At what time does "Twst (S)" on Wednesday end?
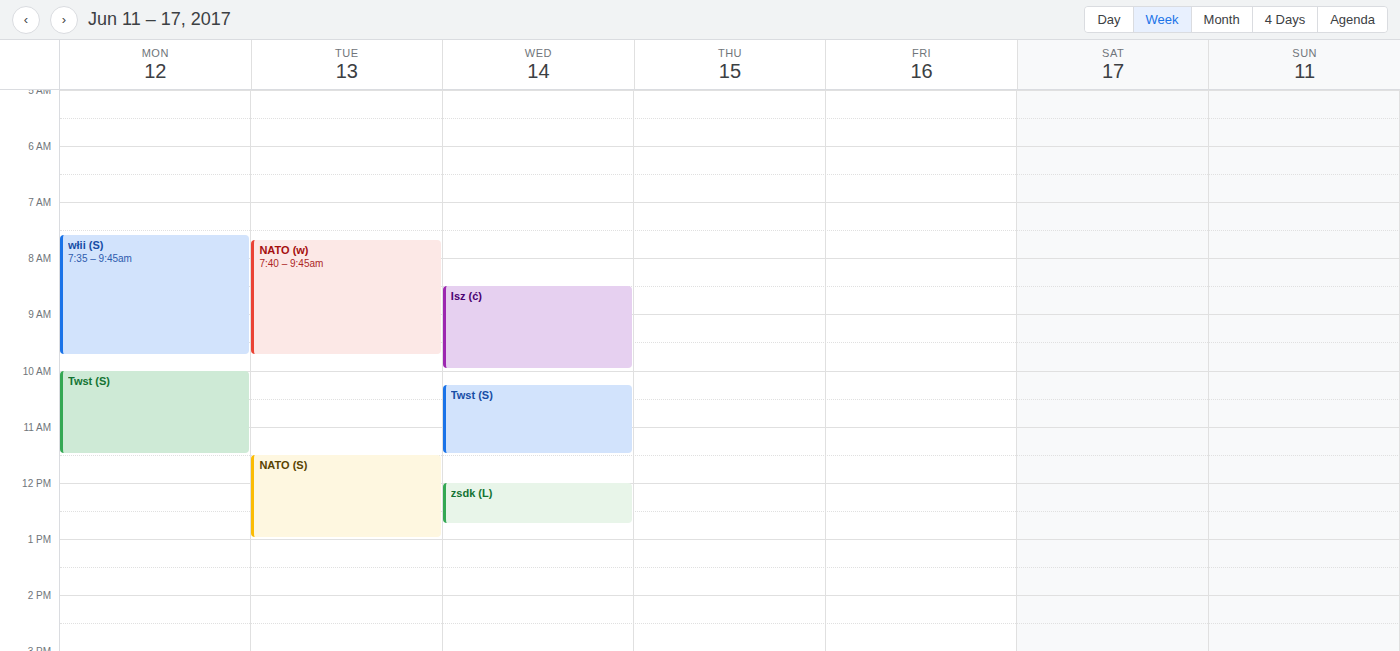
11:30 AM